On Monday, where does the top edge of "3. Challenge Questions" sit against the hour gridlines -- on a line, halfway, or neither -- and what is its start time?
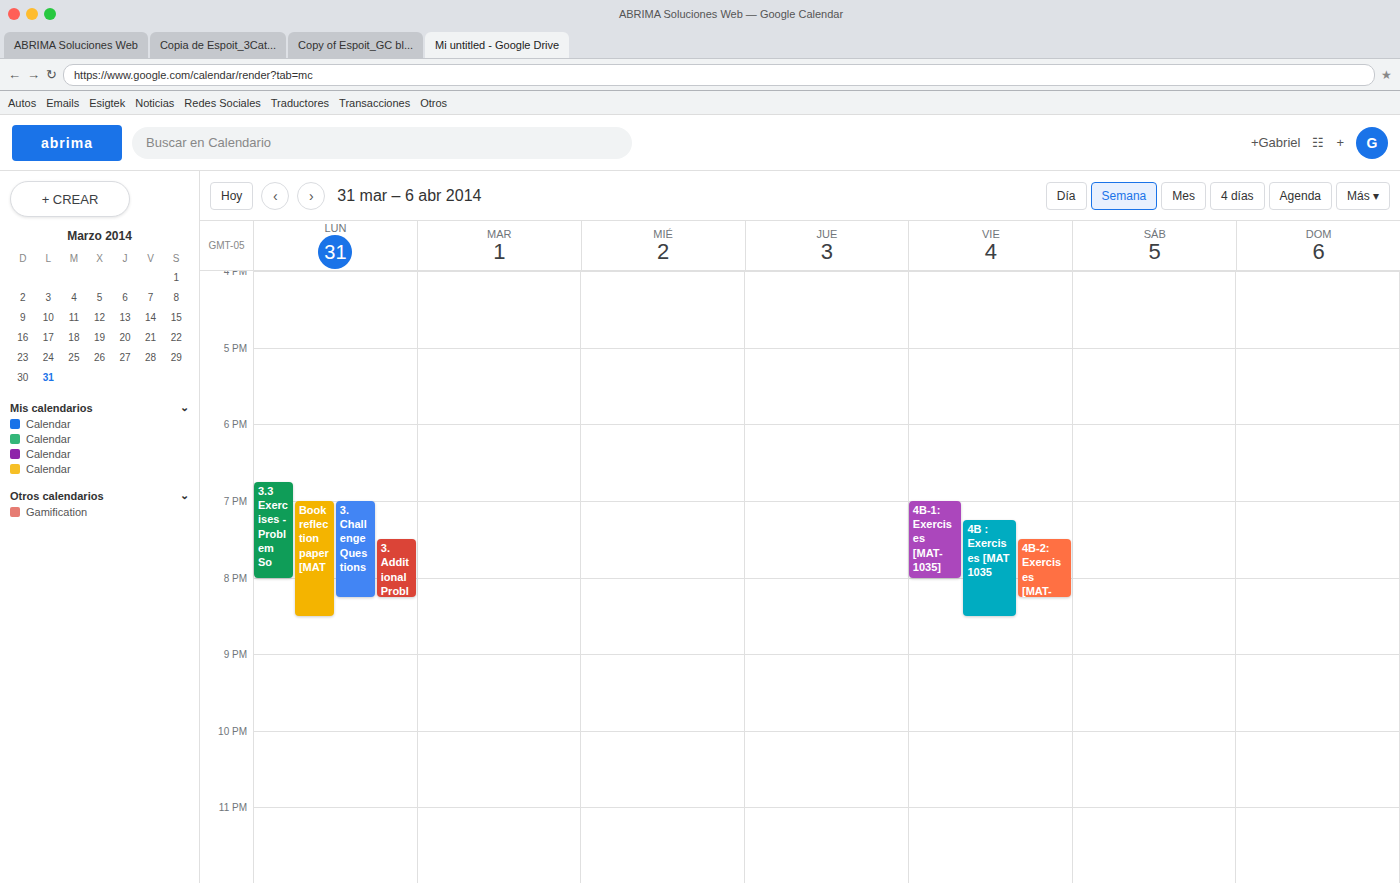
7:00 PM -- exactly on the 7 PM line.